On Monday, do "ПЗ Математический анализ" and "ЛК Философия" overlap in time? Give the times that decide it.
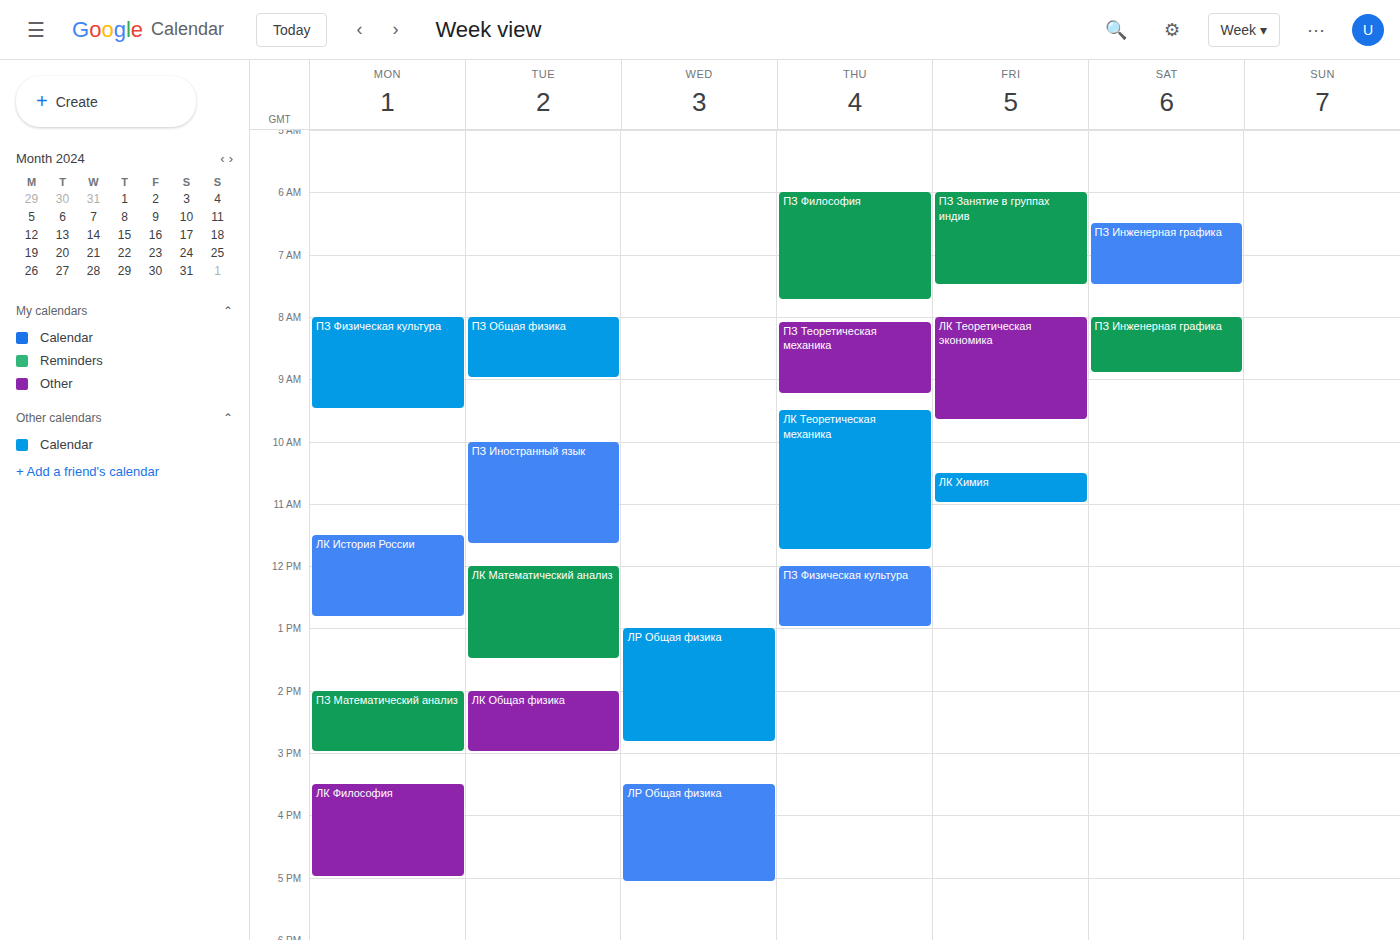
"ПЗ Математический анализ" ends at 3:00 PM and "ЛК Философия" starts at 3:30 PM -- no overlap.